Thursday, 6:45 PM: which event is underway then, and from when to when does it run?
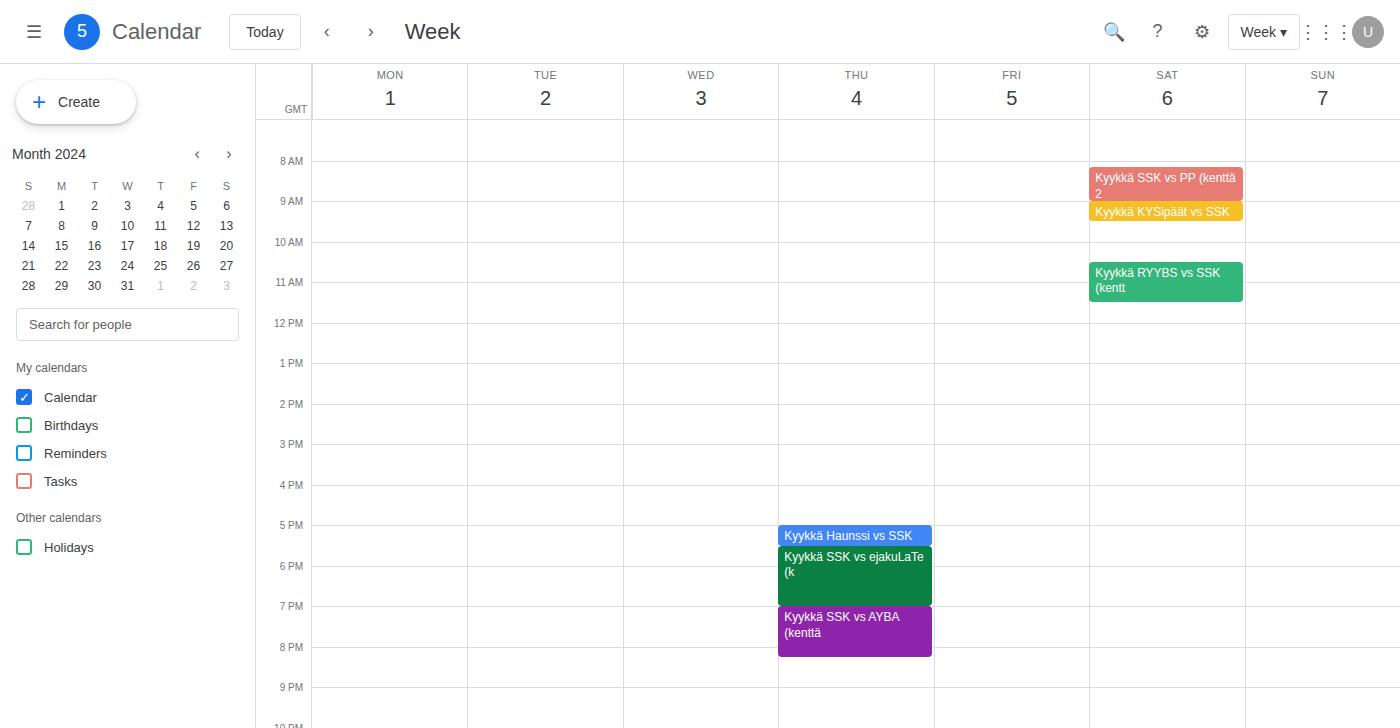
"Kyykkä SSK vs ejakuLaTe (k", 5:30 PM to 7:00 PM